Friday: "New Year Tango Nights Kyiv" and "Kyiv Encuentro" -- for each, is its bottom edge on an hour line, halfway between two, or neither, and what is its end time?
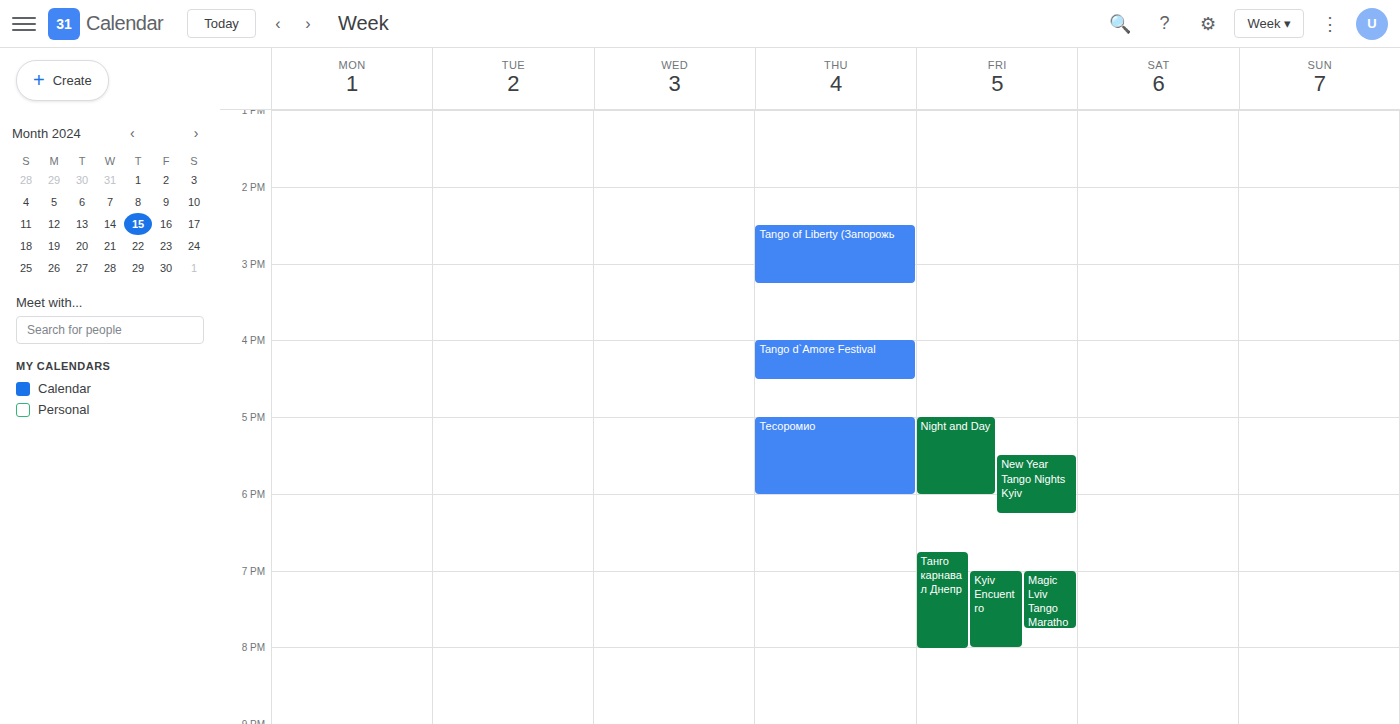
"New Year Tango Nights Kyiv": 6:15 PM, neither: a quarter of the way from the 6 PM line to the 7 PM line. "Kyiv Encuentro": 8:00 PM, exactly on the 8 PM line.